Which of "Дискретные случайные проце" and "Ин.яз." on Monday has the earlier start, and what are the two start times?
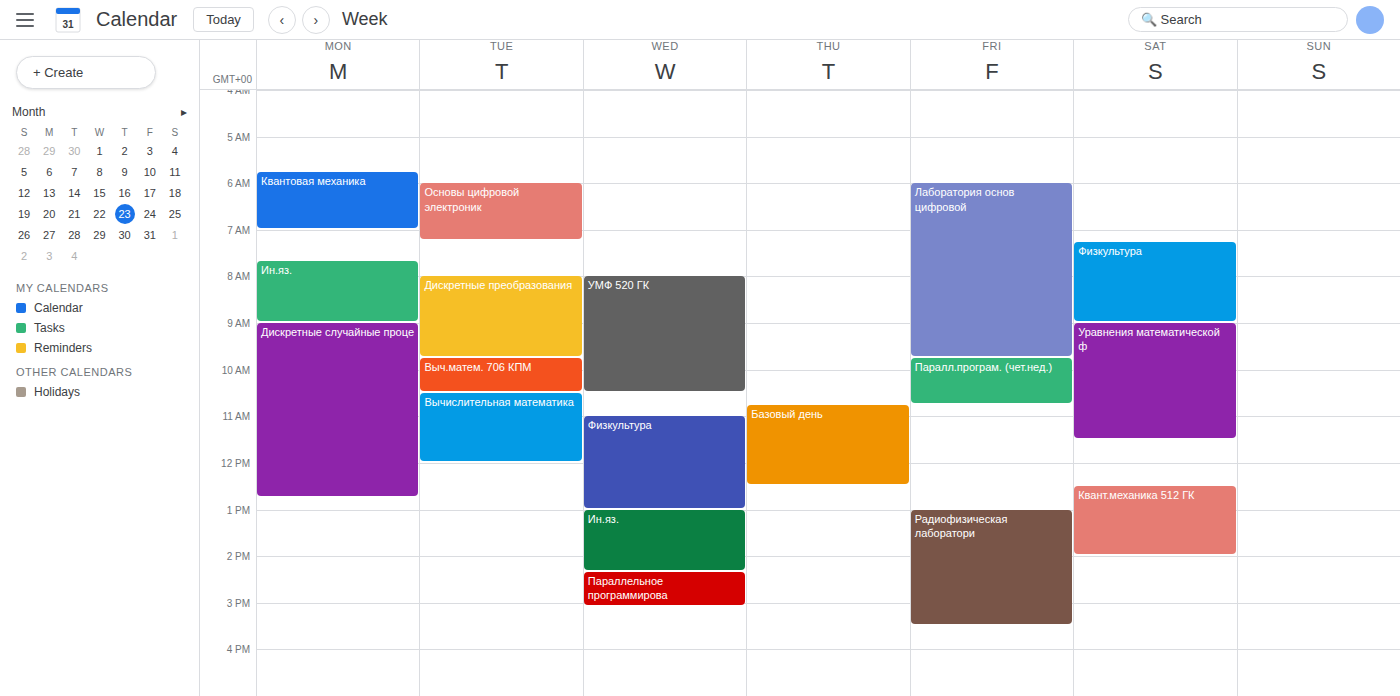
"Ин.яз." 7:40 AM; "Дискретные случайные проце" 9:00 AM.